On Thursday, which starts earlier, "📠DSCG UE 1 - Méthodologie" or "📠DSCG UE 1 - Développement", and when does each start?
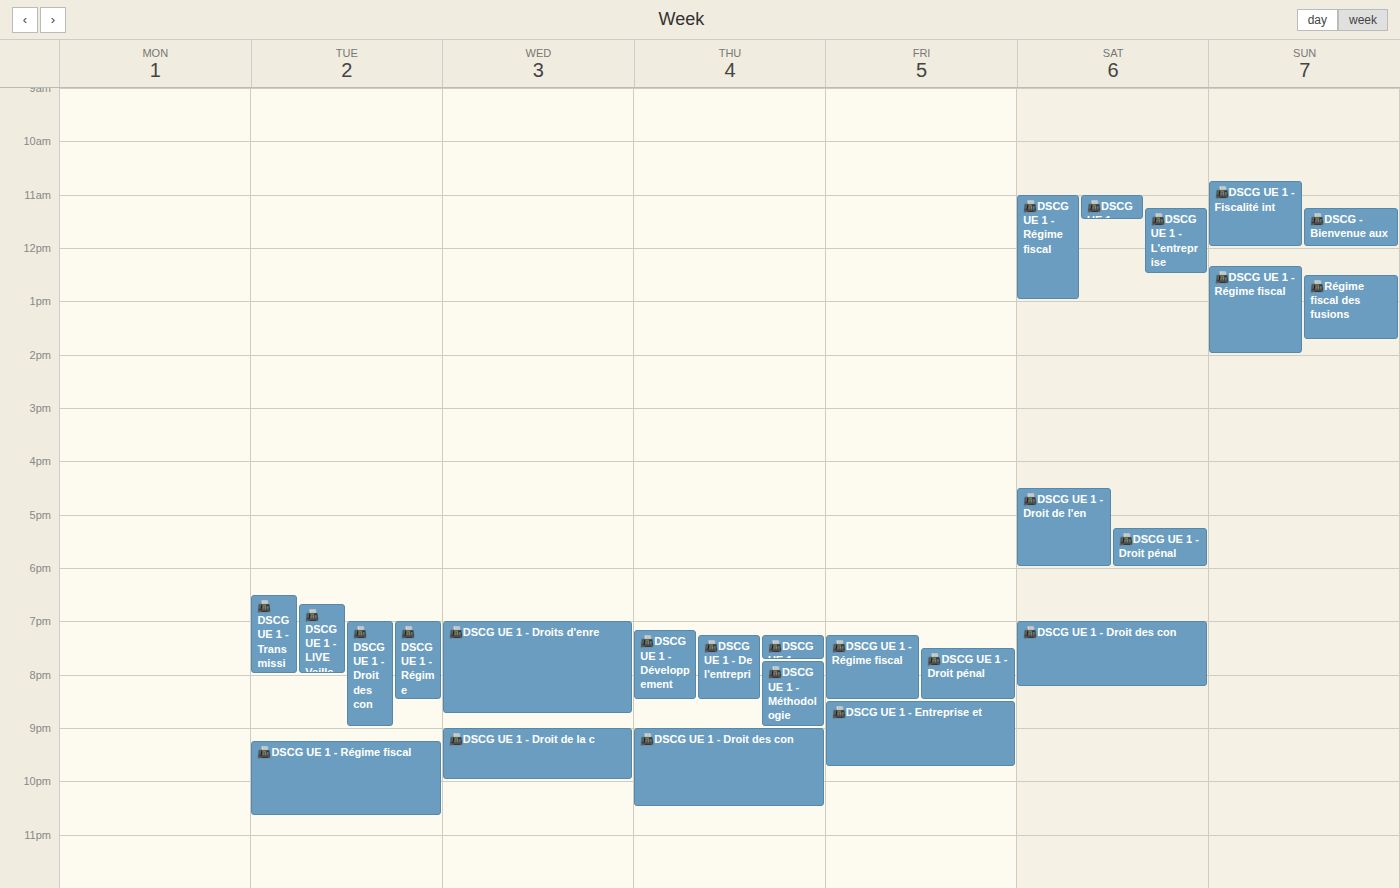
"📠DSCG UE 1 - Développement" 7:10 PM; "📠DSCG UE 1 - Méthodologie" 7:45 PM.